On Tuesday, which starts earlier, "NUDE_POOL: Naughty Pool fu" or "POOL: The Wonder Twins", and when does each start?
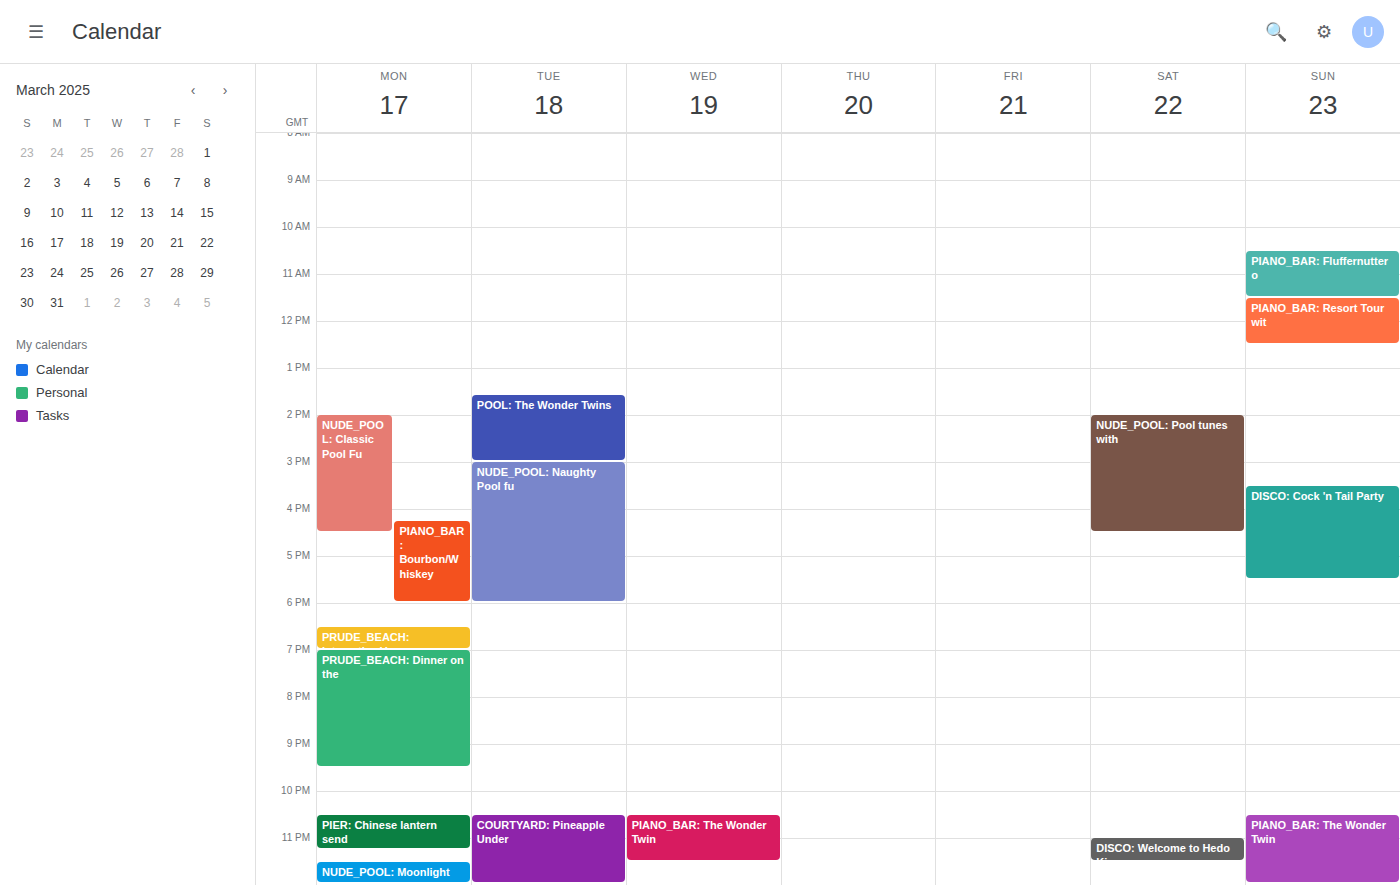
"POOL: The Wonder Twins" 1:35 PM; "NUDE_POOL: Naughty Pool fu" 3:00 PM.